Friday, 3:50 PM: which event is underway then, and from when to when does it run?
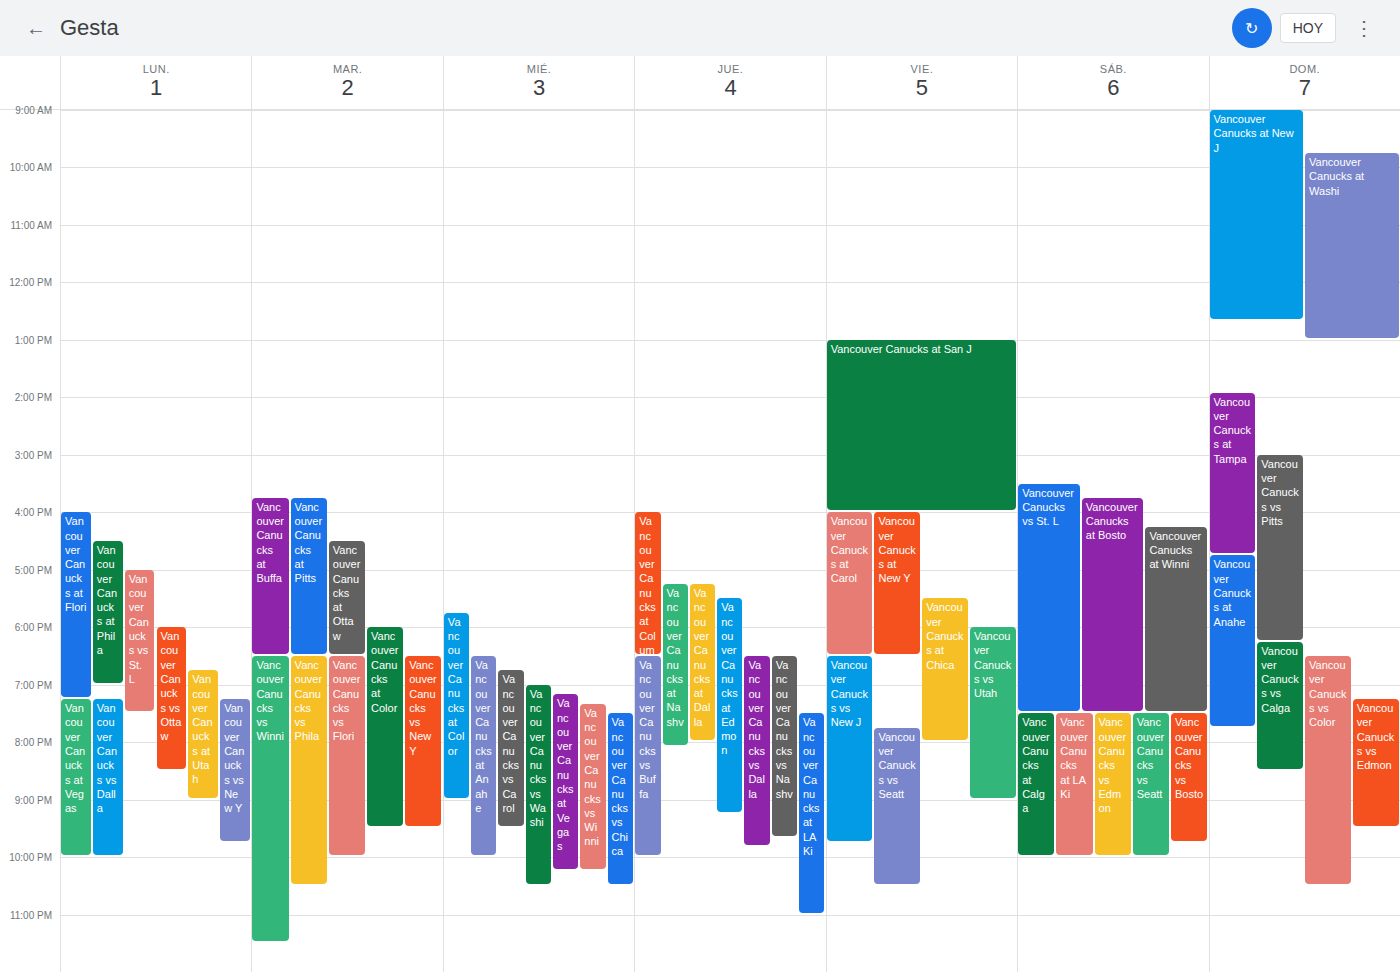
"Vancouver Canucks at San J", 1:00 PM to 4:00 PM